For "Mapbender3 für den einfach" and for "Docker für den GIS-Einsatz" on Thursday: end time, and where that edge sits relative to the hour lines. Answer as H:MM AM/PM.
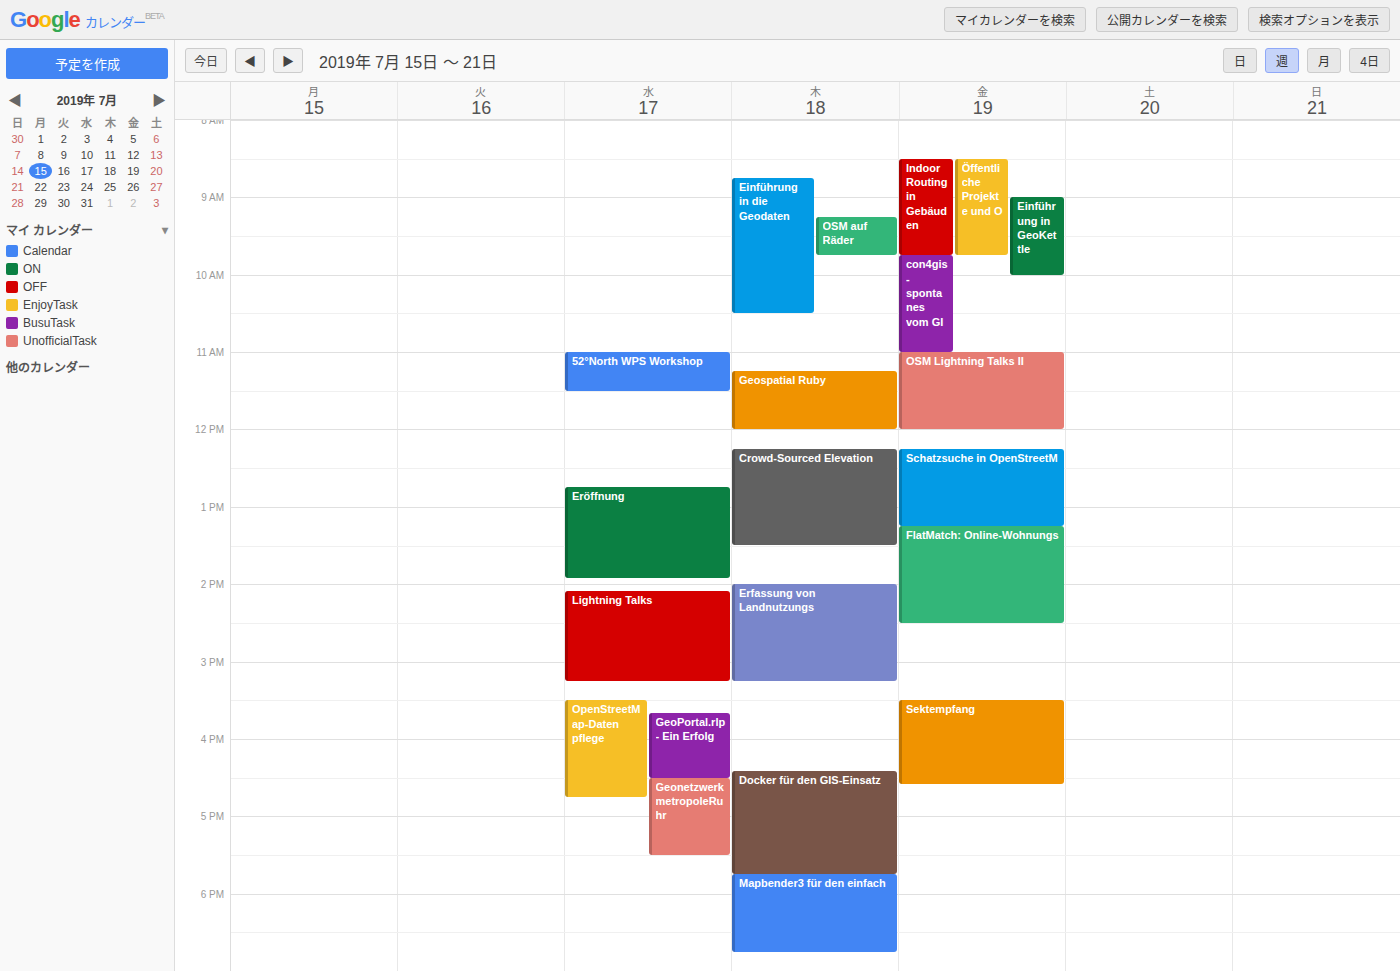
"Mapbender3 für den einfach": 6:45 PM, neither: three quarters of the way from the 6 PM line to the 7 PM line. "Docker für den GIS-Einsatz": 5:45 PM, neither: three quarters of the way from the 5 PM line to the 6 PM line.